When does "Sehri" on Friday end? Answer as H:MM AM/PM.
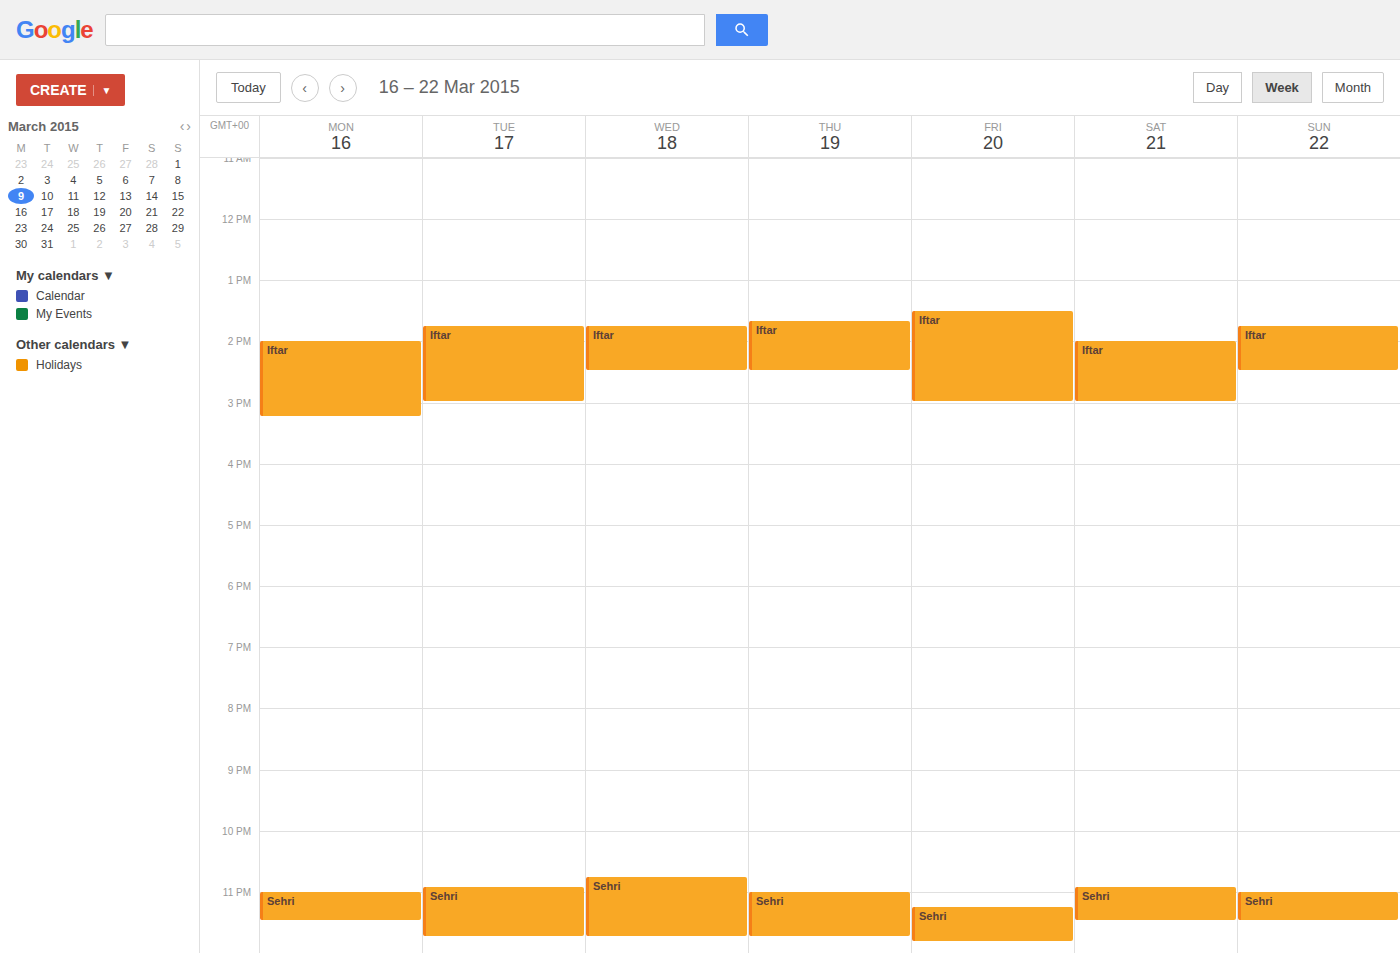
11:50 PM